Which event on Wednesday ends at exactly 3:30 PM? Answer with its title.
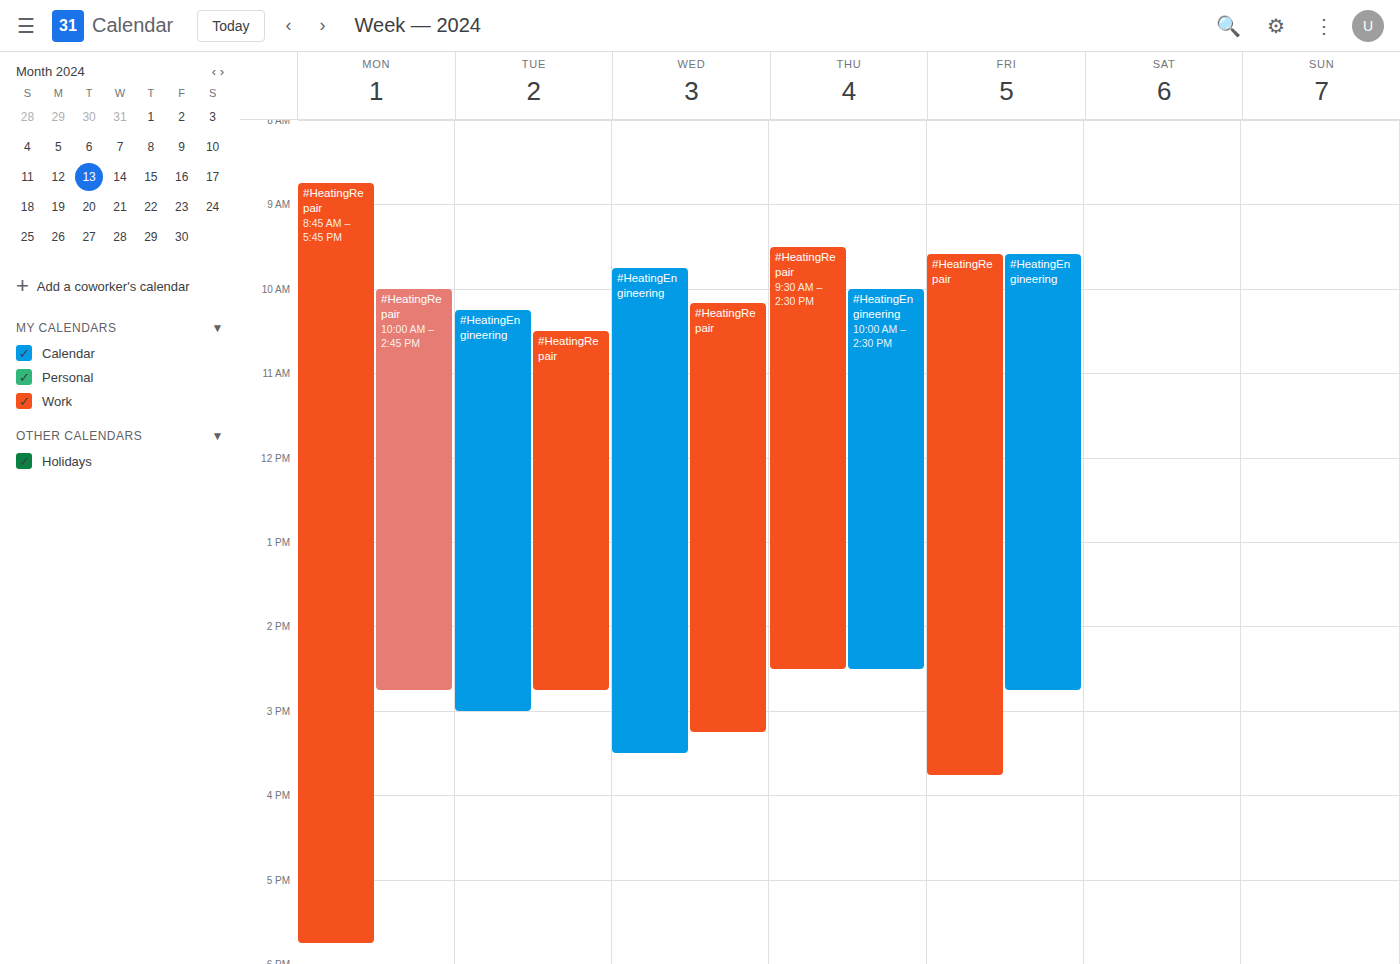
"#HeatingEngineering"